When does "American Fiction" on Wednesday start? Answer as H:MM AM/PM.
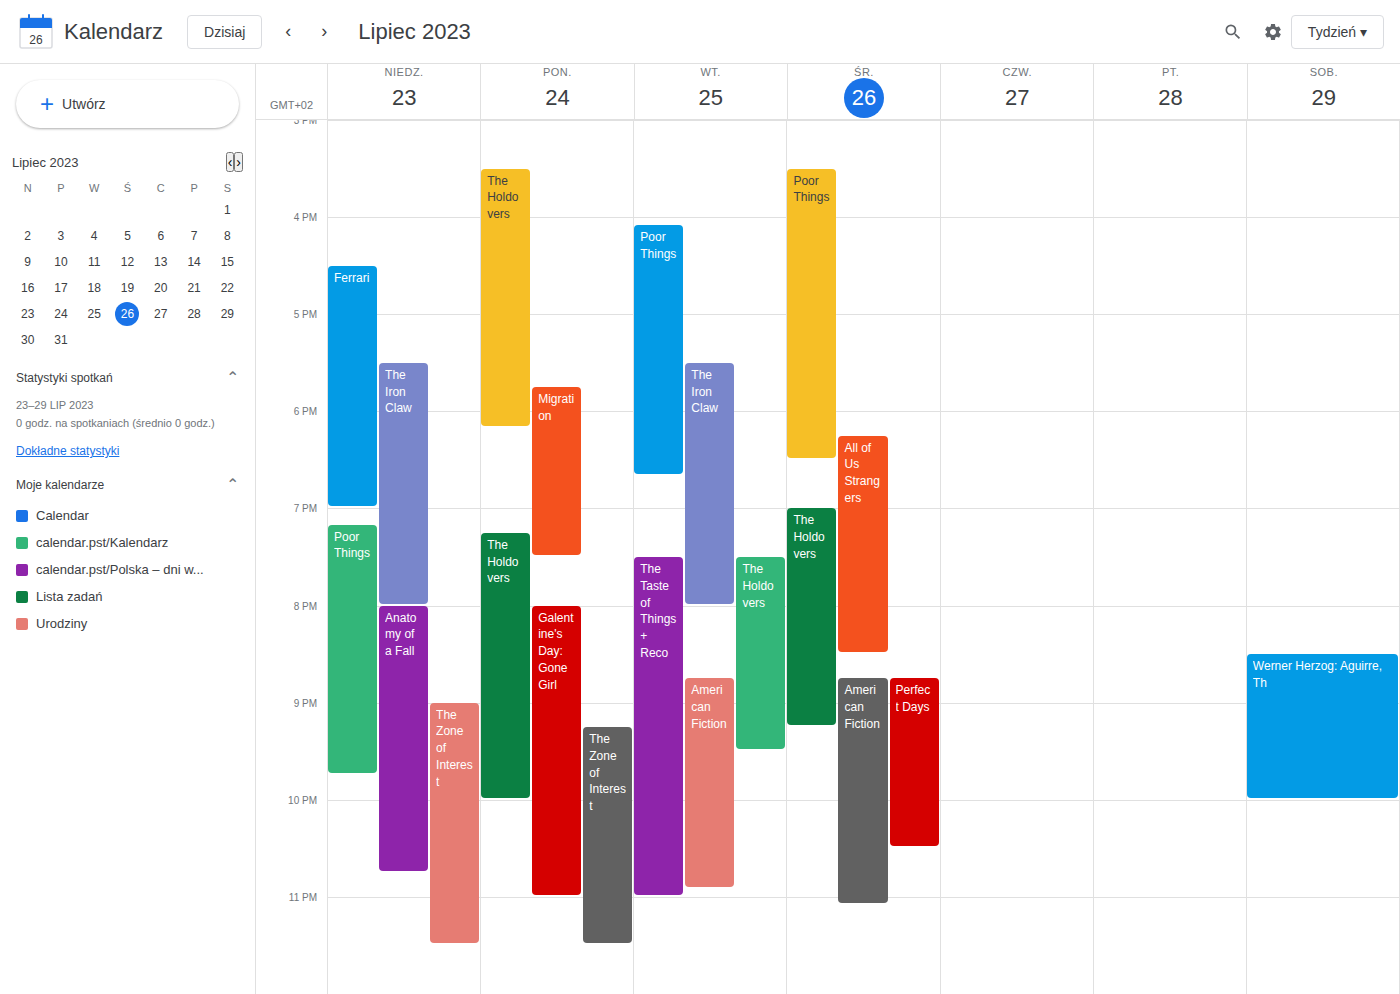
8:45 PM